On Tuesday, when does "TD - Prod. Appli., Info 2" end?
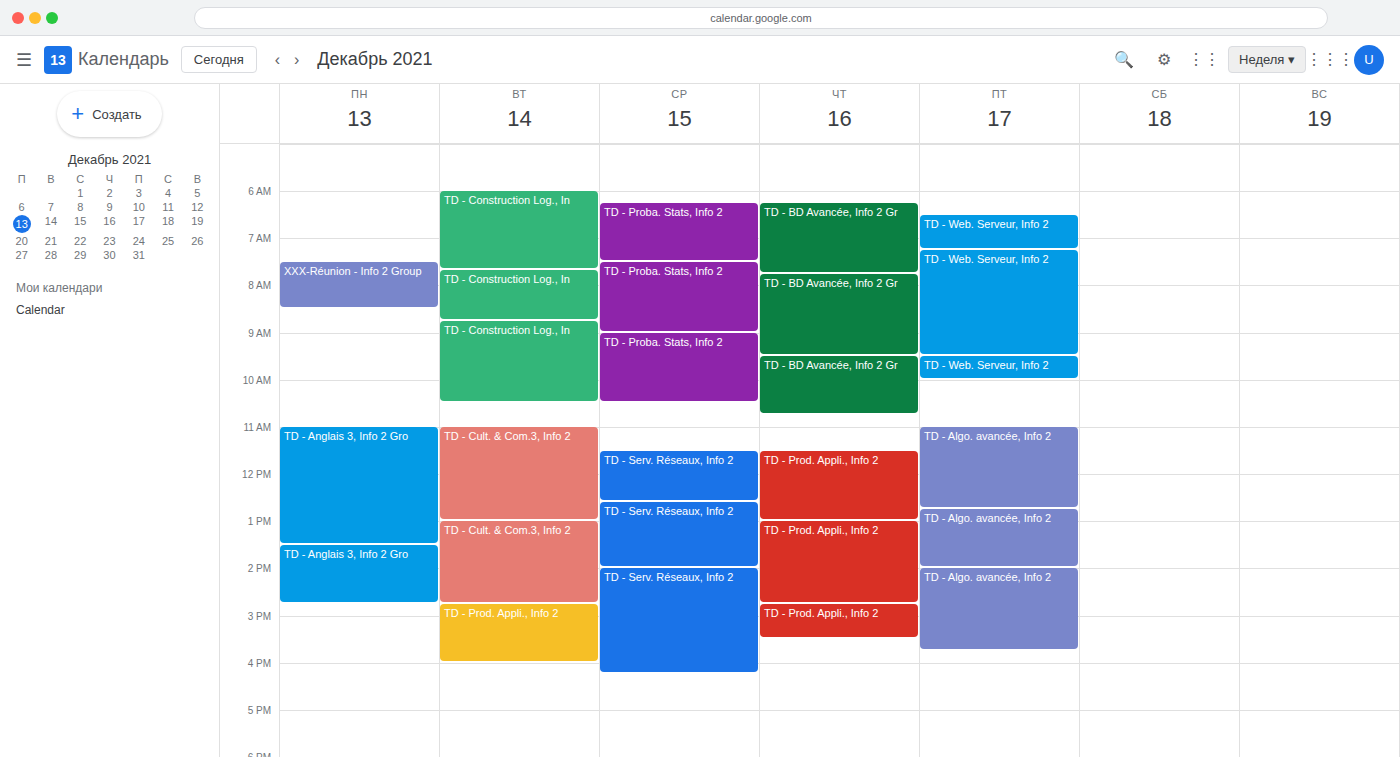
4:00 PM